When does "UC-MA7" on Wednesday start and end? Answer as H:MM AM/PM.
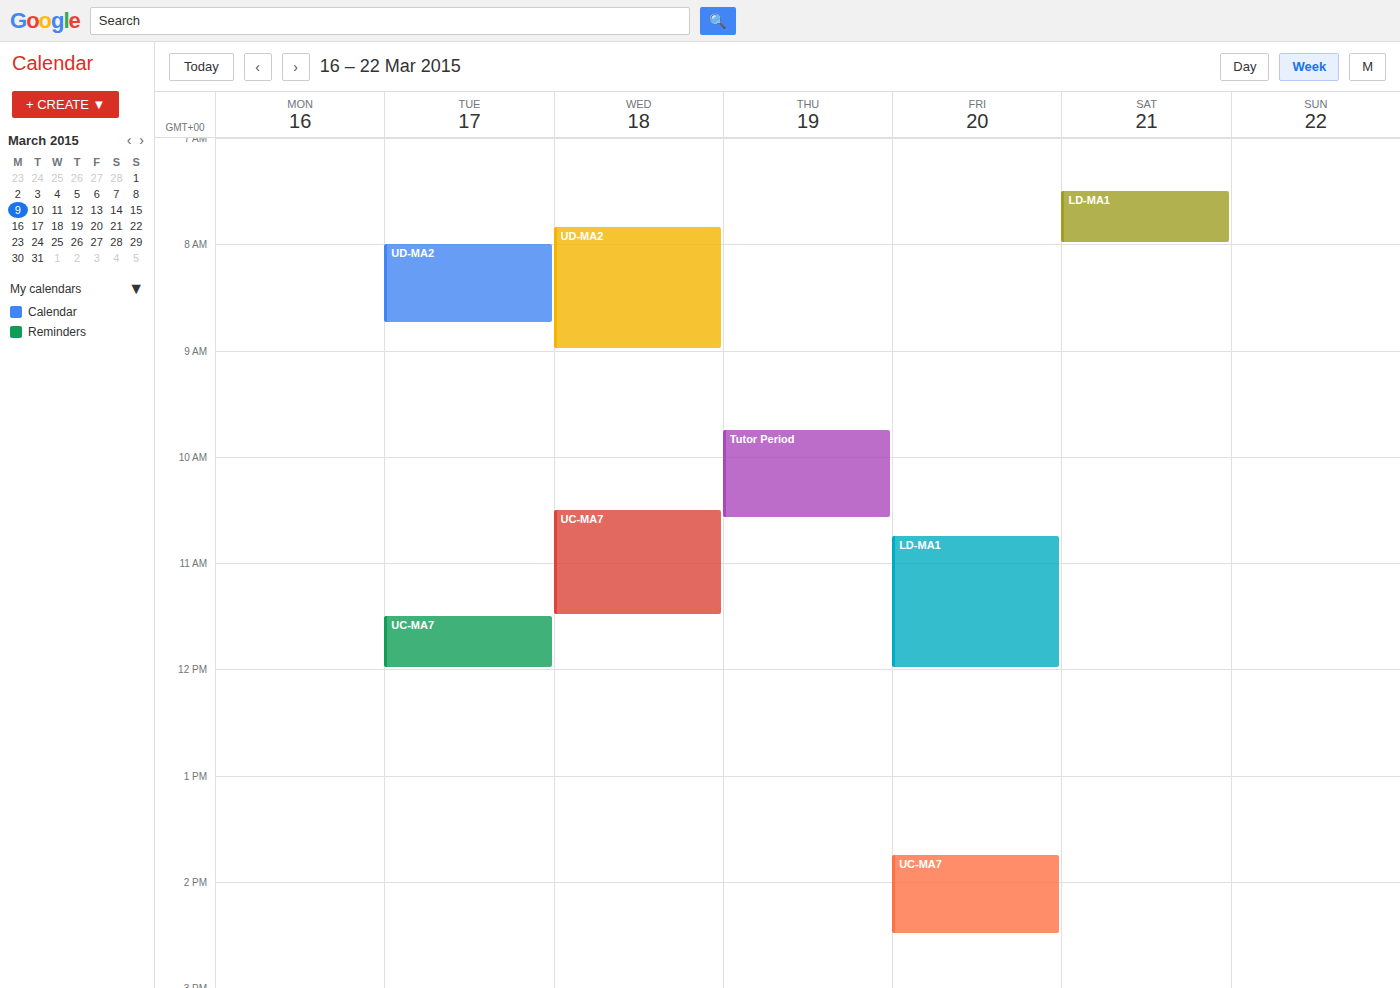
10:30 AM to 11:30 AM